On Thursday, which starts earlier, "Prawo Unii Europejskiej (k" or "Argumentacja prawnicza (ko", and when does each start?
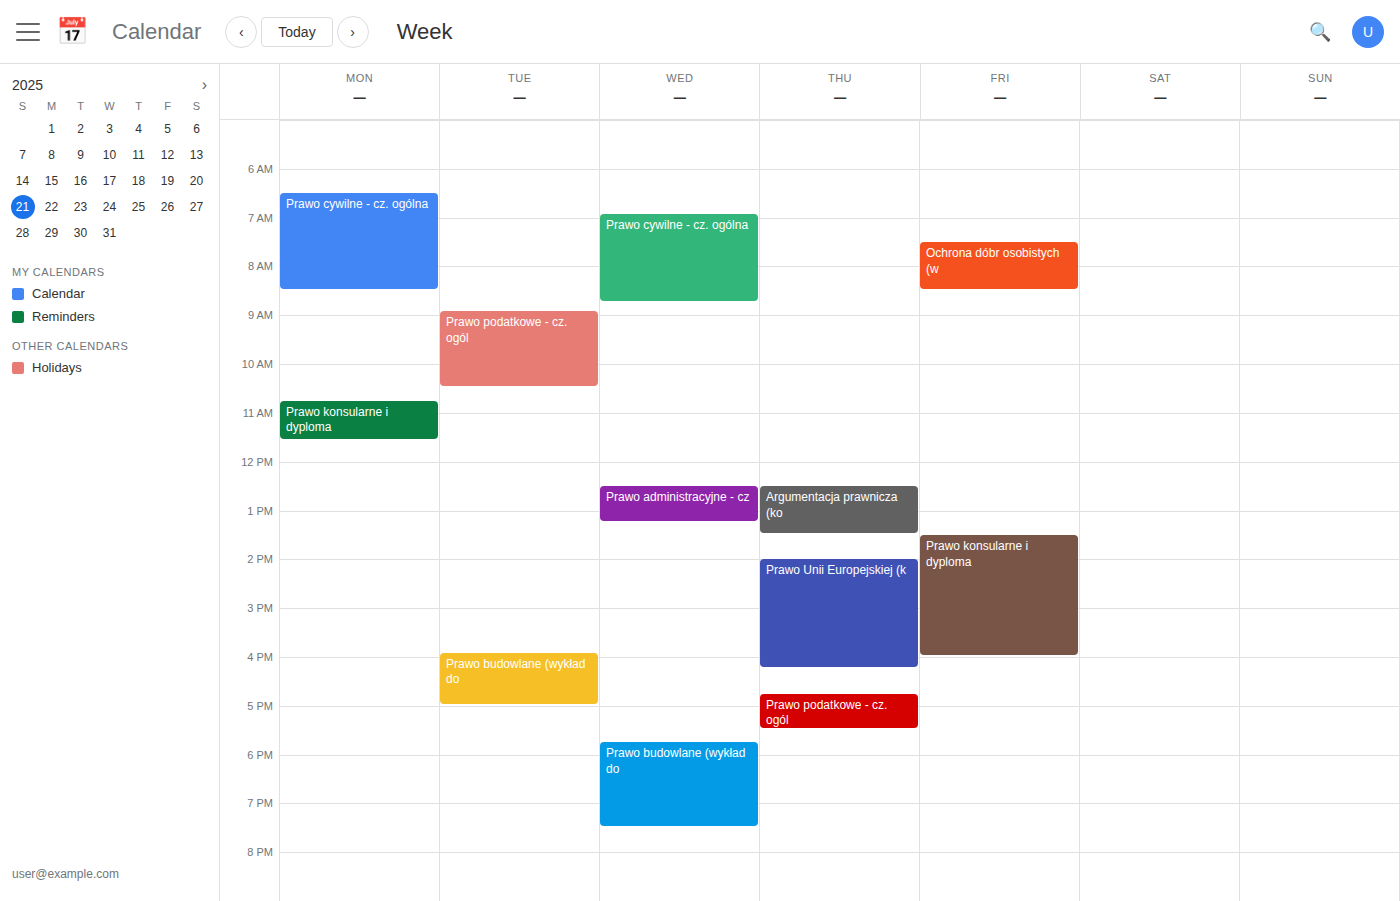
"Argumentacja prawnicza (ko" 12:30 PM; "Prawo Unii Europejskiej (k" 2:00 PM.